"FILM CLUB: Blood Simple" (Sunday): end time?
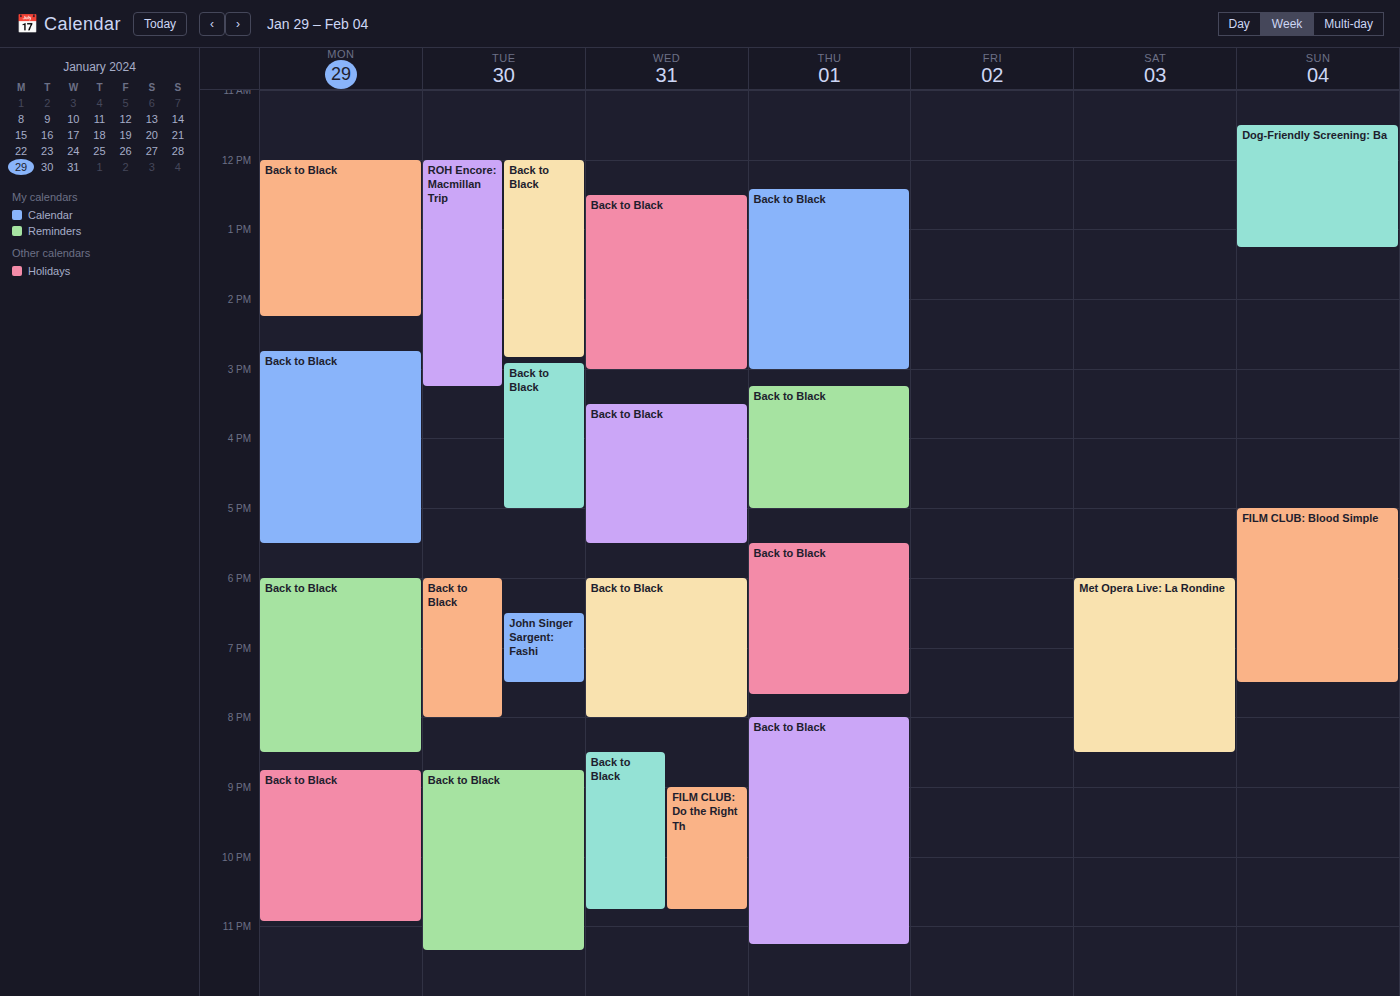
7:30 PM